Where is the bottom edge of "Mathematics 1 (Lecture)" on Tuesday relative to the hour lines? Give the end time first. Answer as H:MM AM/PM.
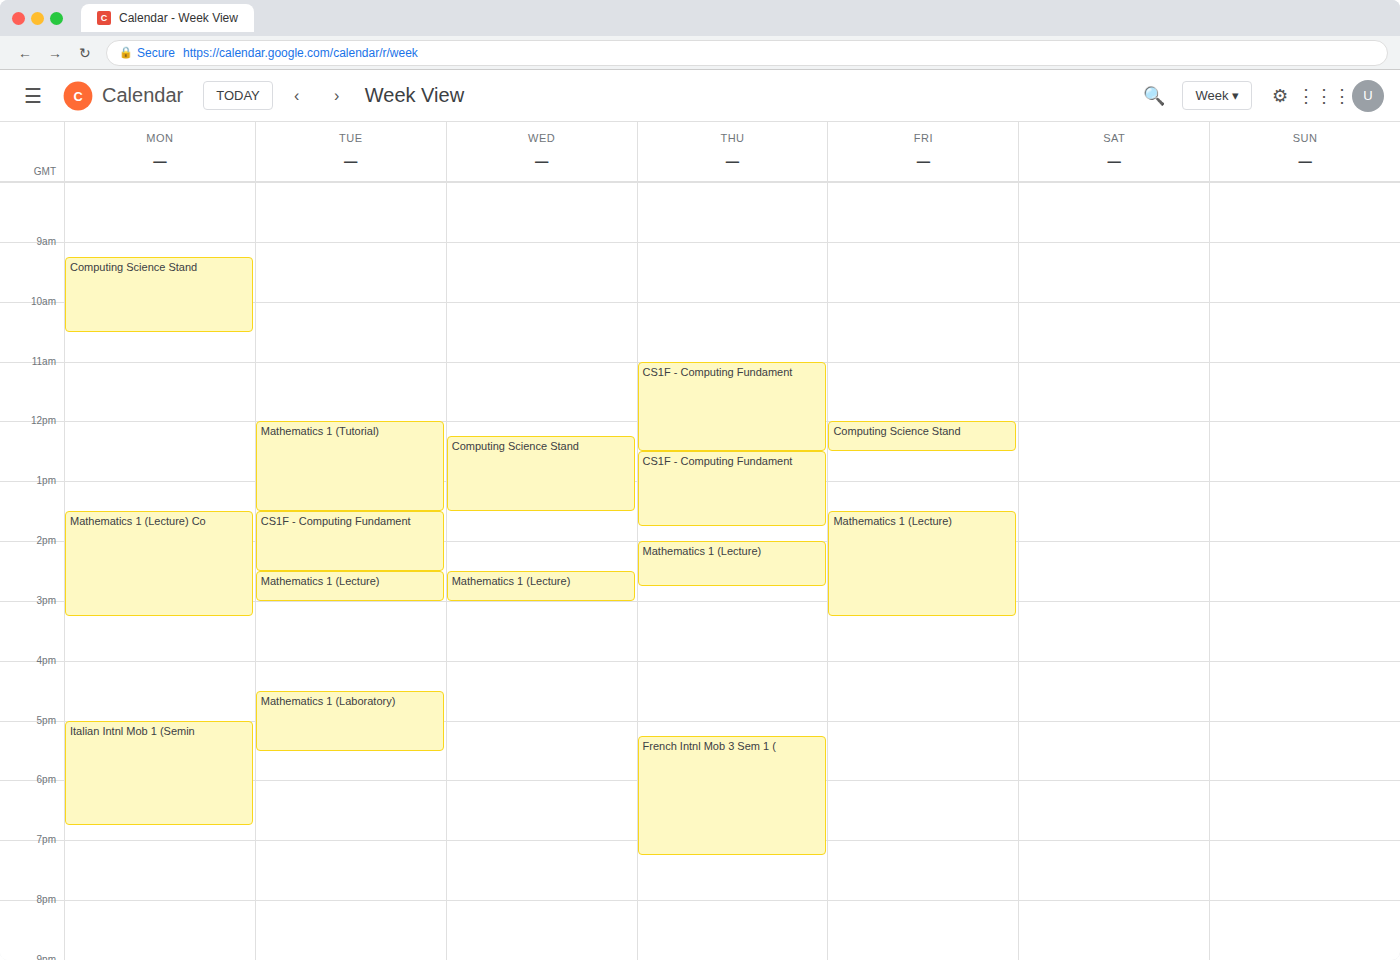
3:00 PM -- exactly on the 3 PM line.